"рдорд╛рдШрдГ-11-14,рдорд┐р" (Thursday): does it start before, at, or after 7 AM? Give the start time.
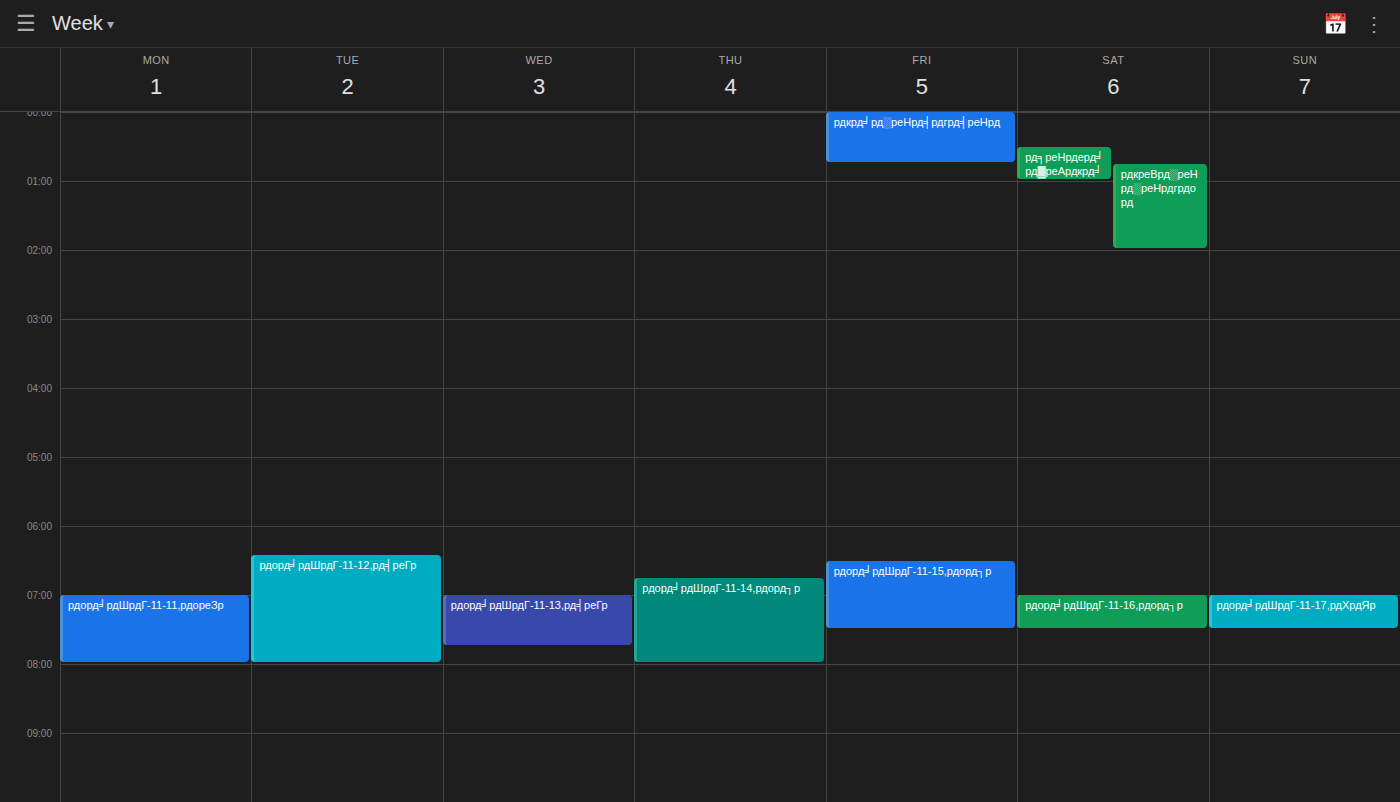
6:45 AM -- before 7 AM, 15 minutes above the 7 AM line.